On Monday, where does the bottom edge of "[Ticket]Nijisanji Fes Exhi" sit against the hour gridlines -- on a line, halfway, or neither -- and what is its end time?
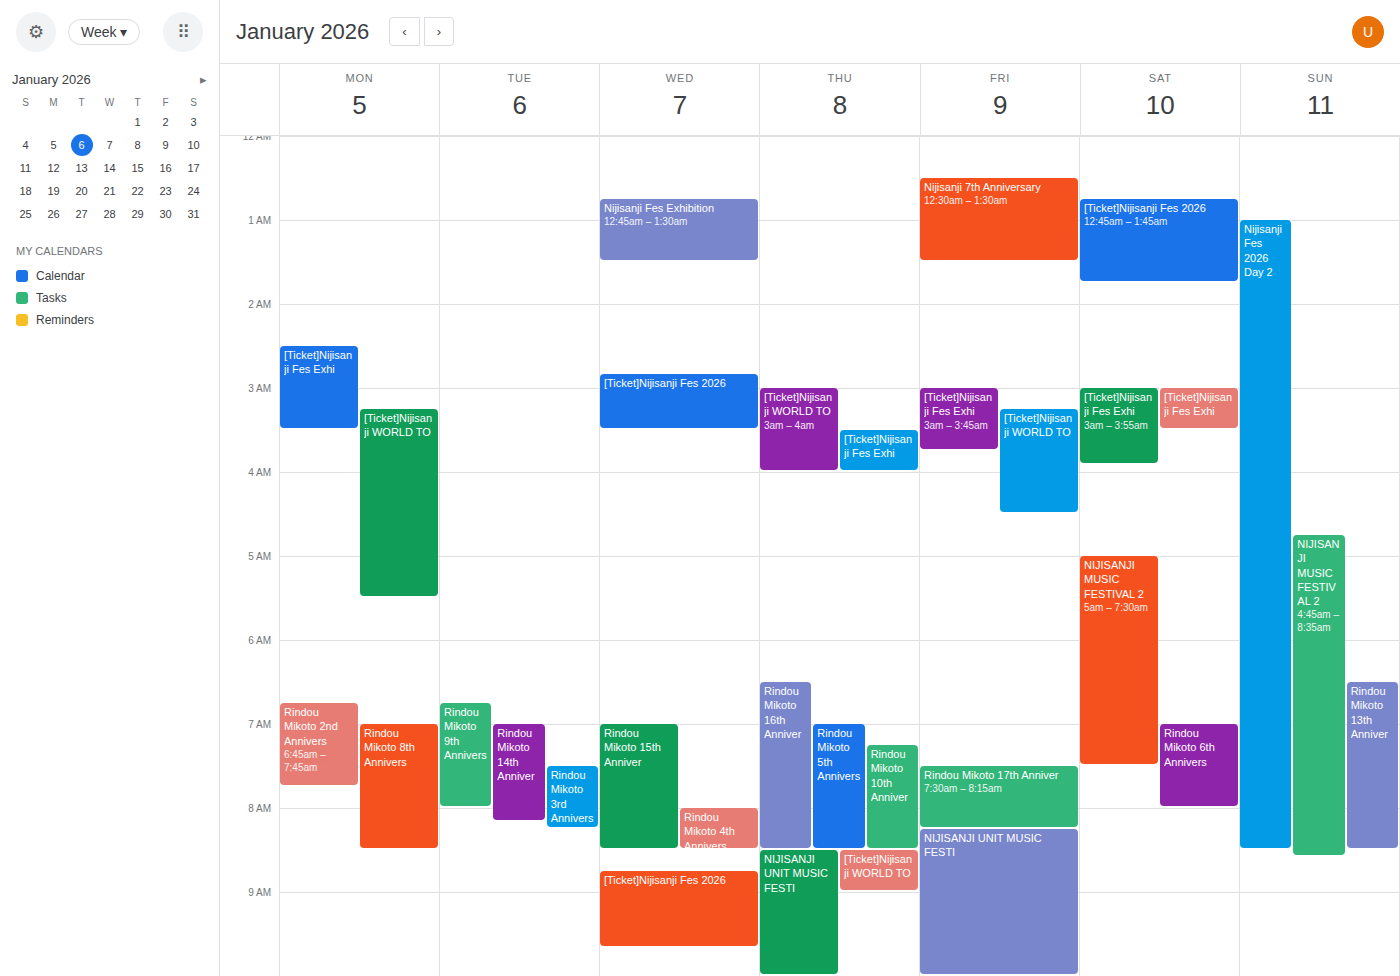
3:30 AM -- halfway between the 3 AM and 4 AM lines.